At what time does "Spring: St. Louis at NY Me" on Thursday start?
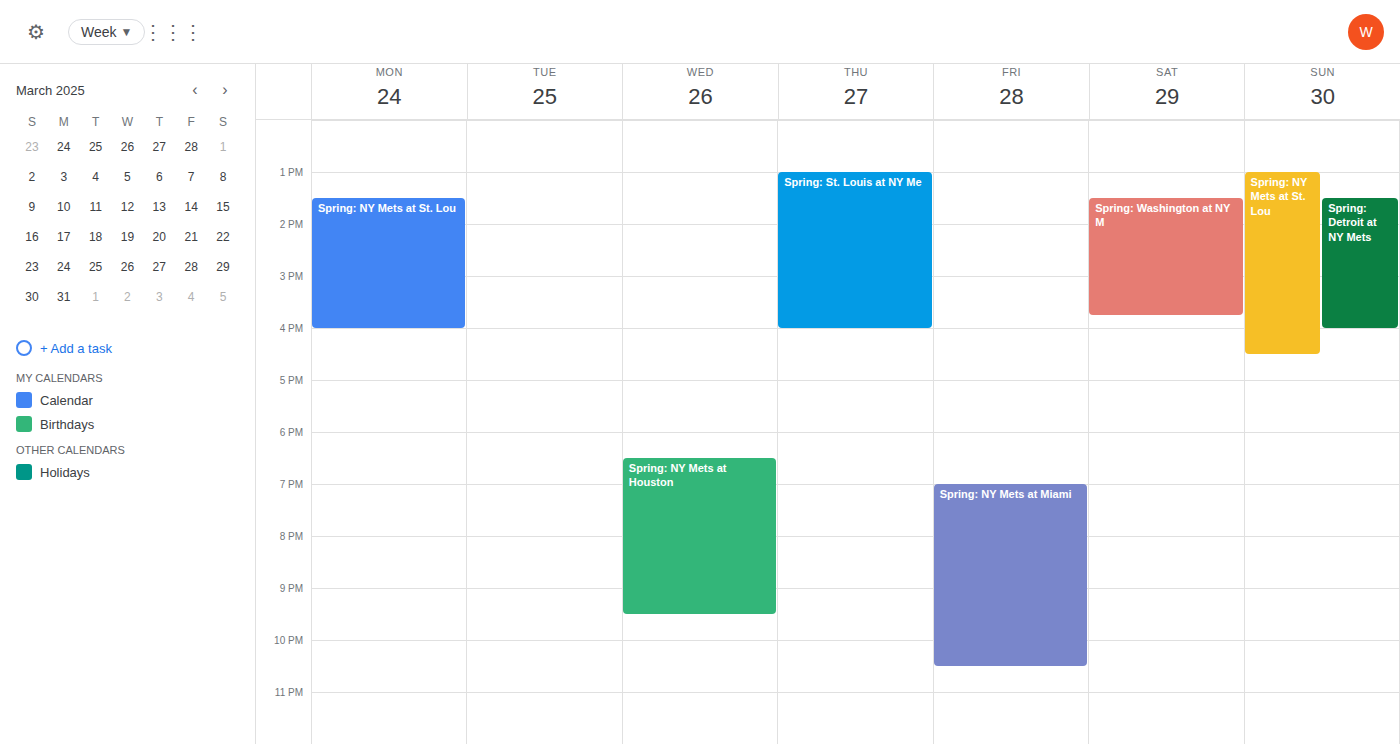
1:00 PM